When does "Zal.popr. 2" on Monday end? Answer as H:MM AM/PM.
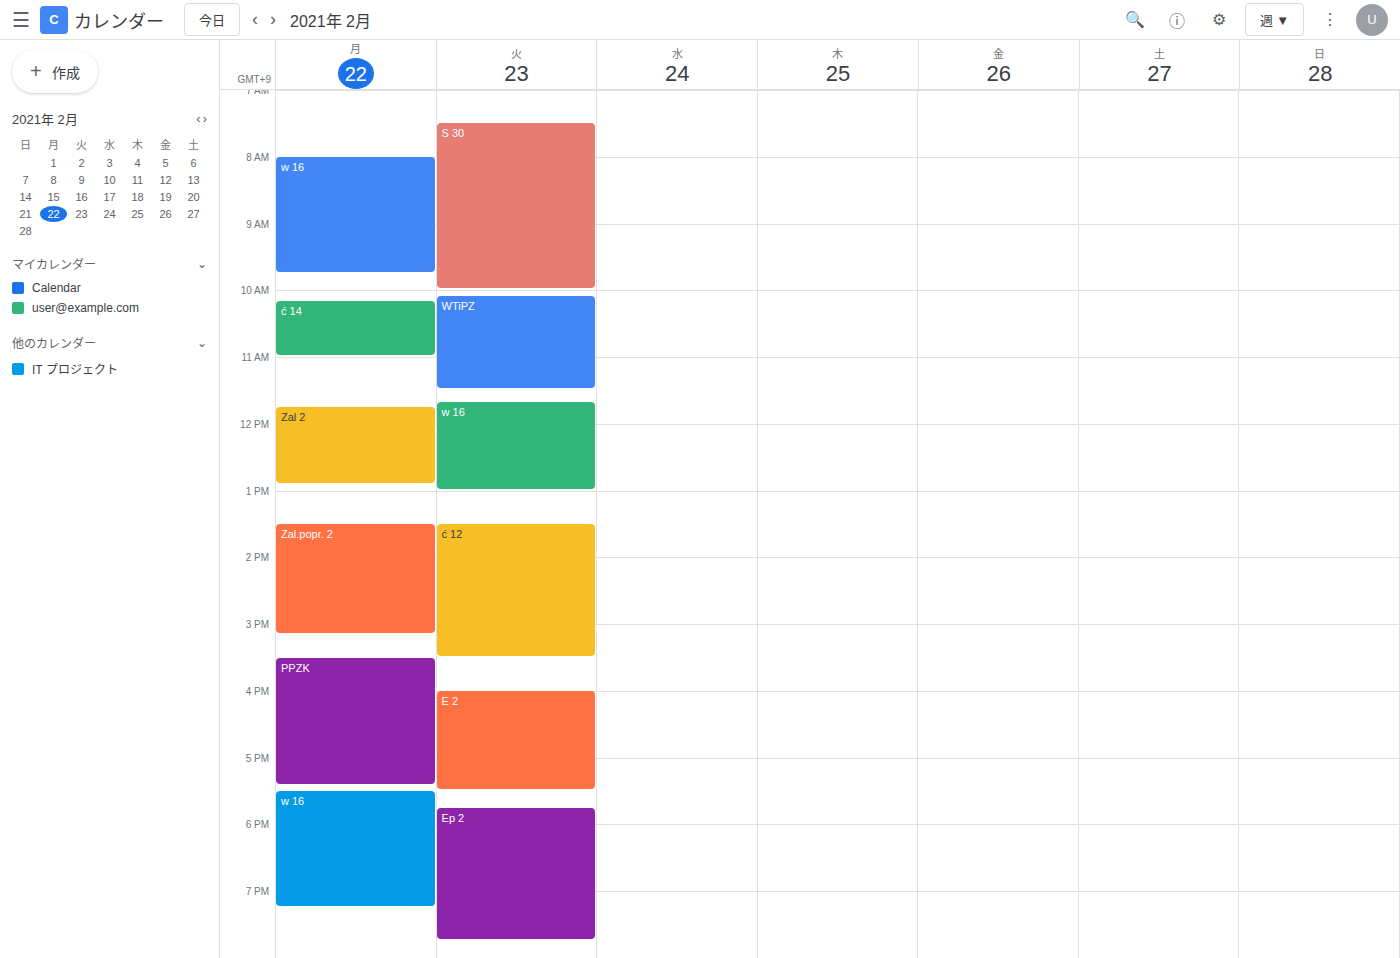
3:10 PM